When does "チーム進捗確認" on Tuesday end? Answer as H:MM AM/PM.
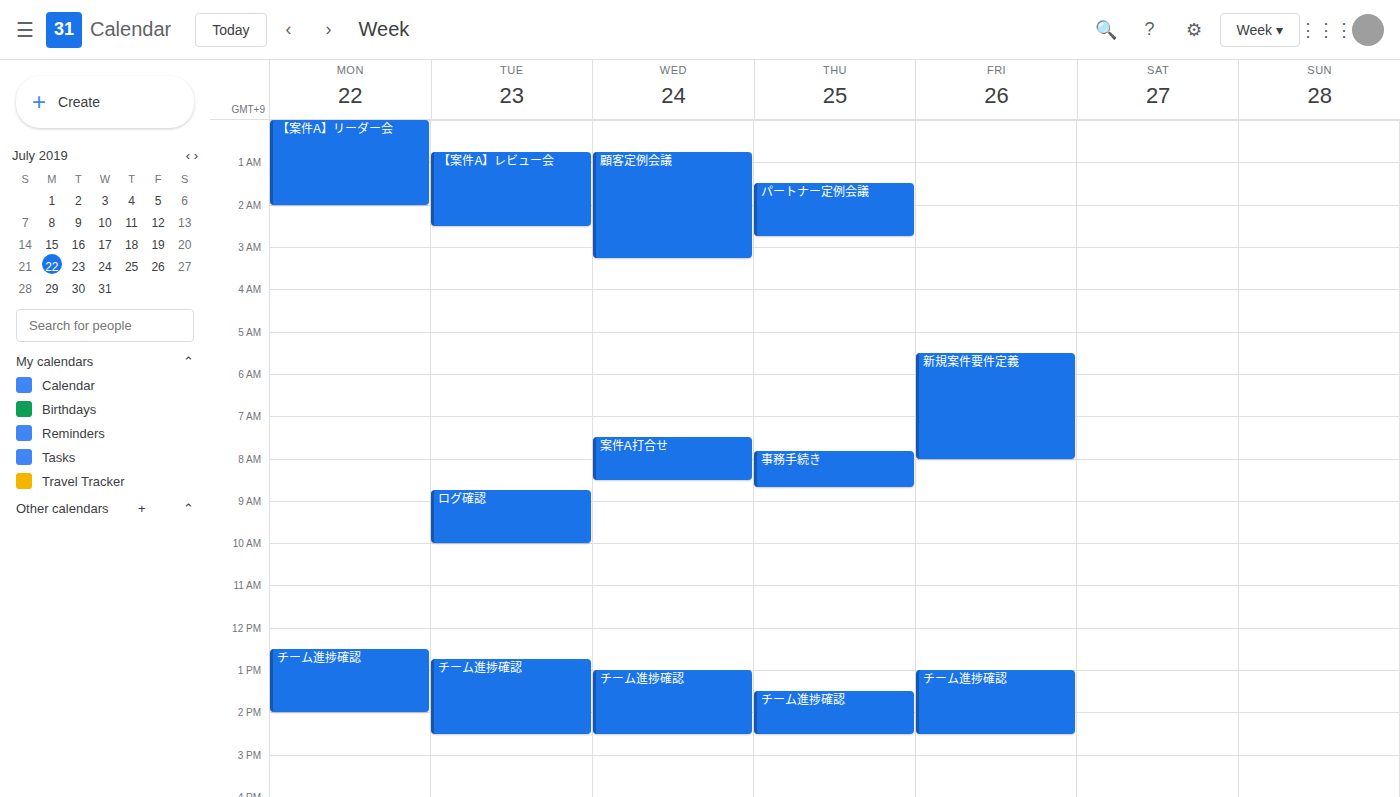
2:30 PM